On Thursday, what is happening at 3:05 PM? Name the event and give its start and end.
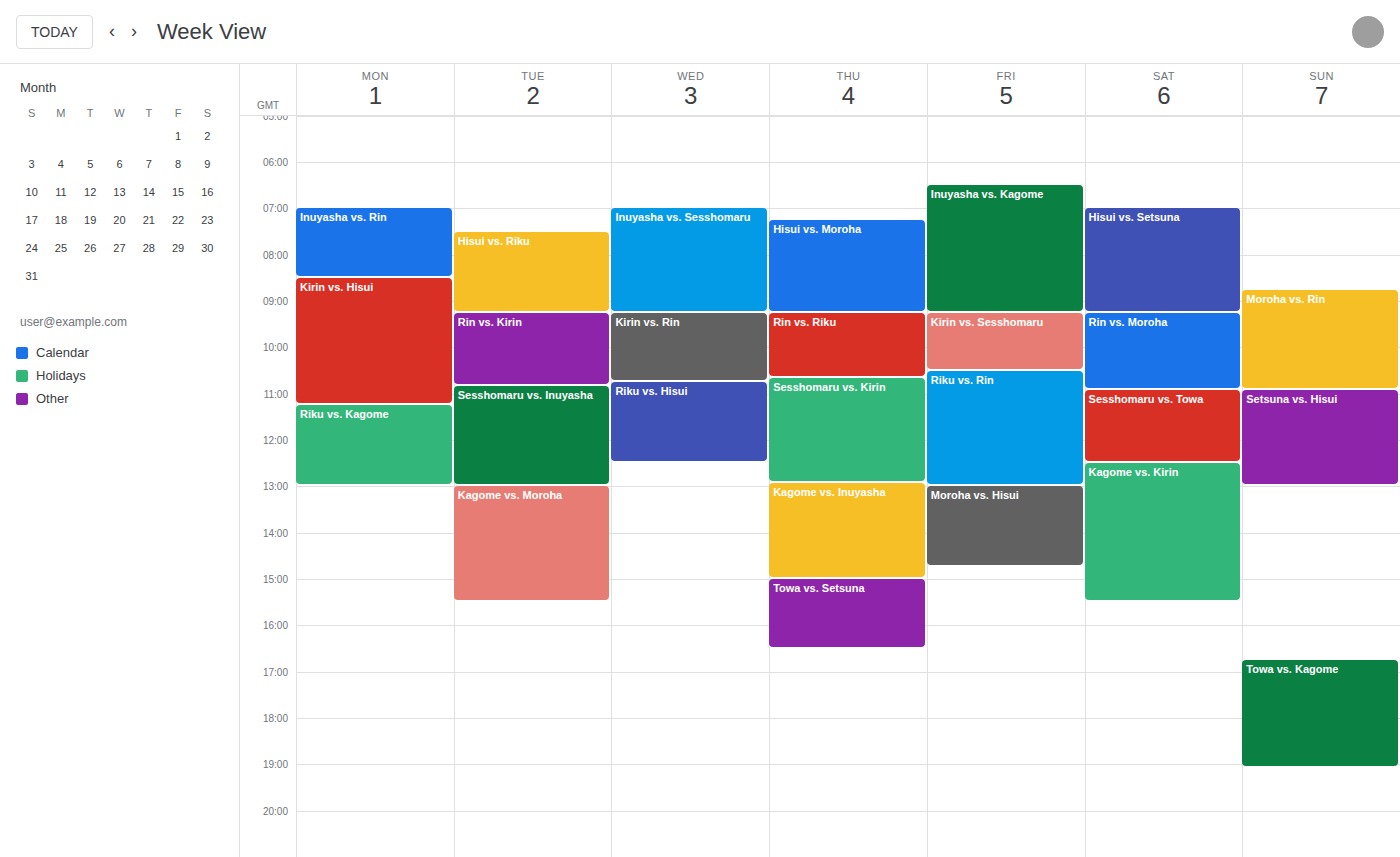
"Towa vs. Setsuna", 3:00 PM to 4:30 PM